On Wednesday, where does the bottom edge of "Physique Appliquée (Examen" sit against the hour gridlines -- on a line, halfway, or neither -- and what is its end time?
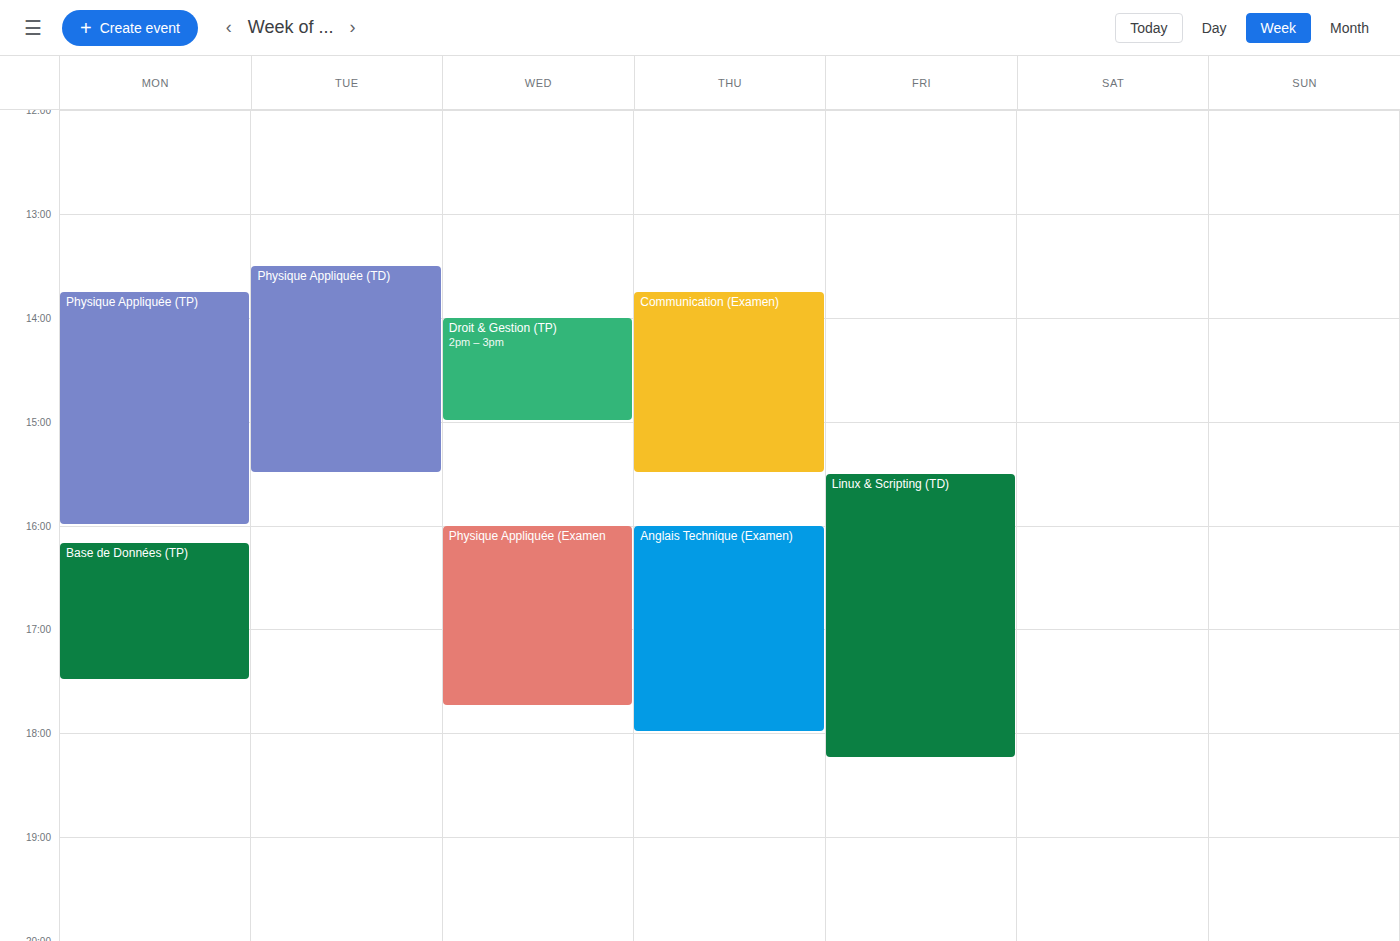
5:45 PM -- neither: three quarters of the way from the 5 PM line to the 6 PM line.